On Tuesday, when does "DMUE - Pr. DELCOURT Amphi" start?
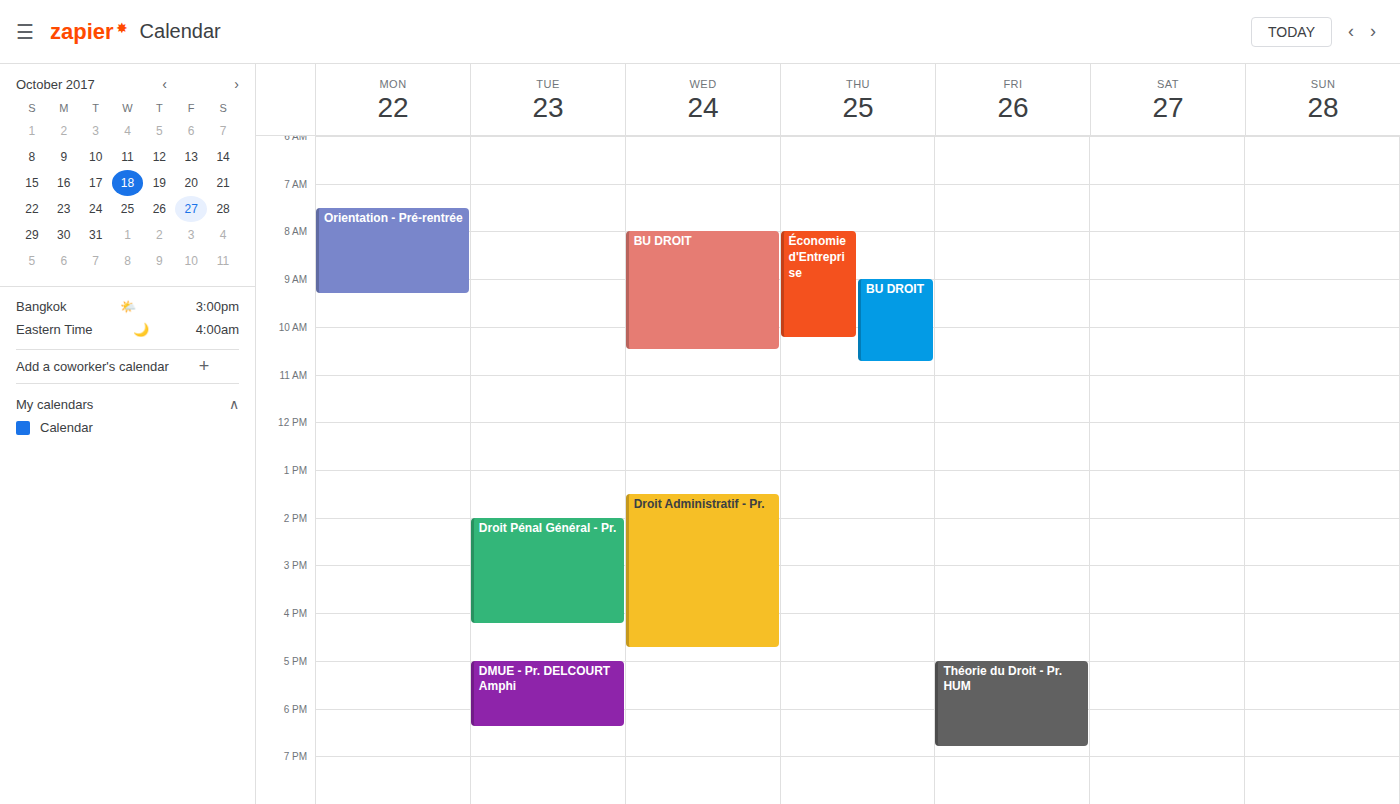
5:00 PM